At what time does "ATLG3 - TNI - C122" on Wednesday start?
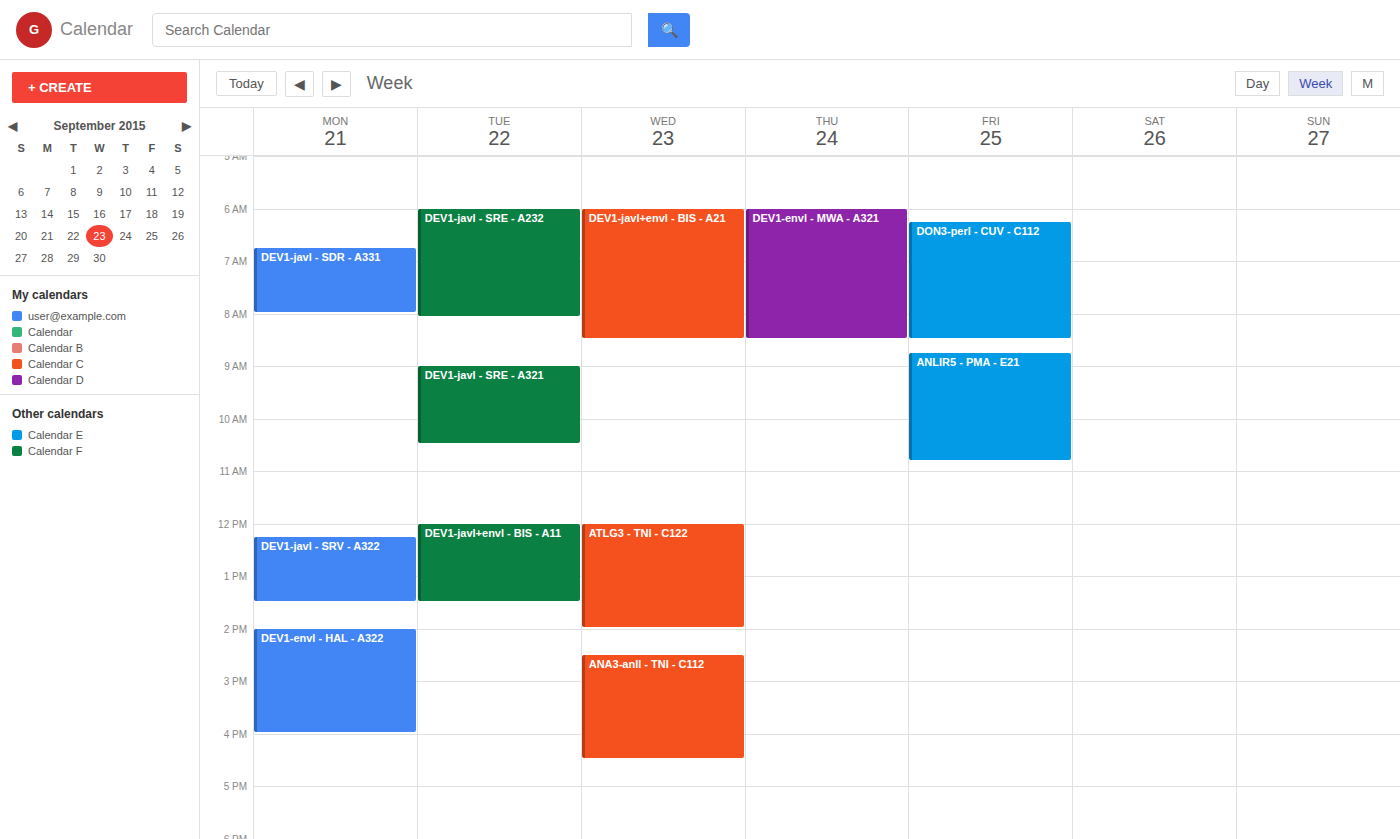
12:00 PM